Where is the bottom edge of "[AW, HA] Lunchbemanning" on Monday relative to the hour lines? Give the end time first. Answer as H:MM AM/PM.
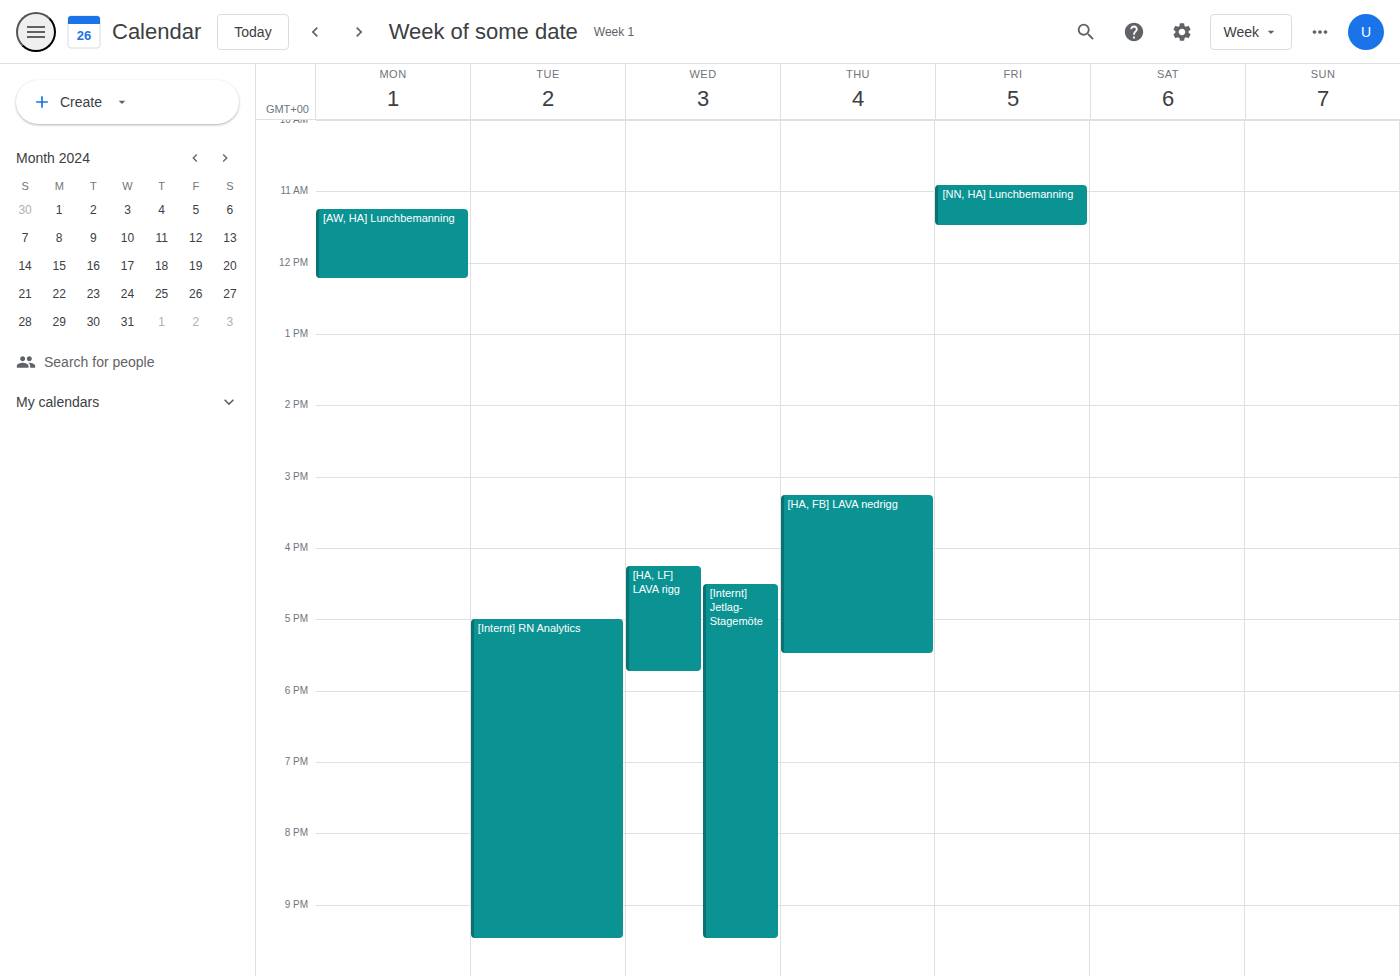
12:15 PM -- neither: a quarter of the way from the 12 PM line to the 1 PM line.